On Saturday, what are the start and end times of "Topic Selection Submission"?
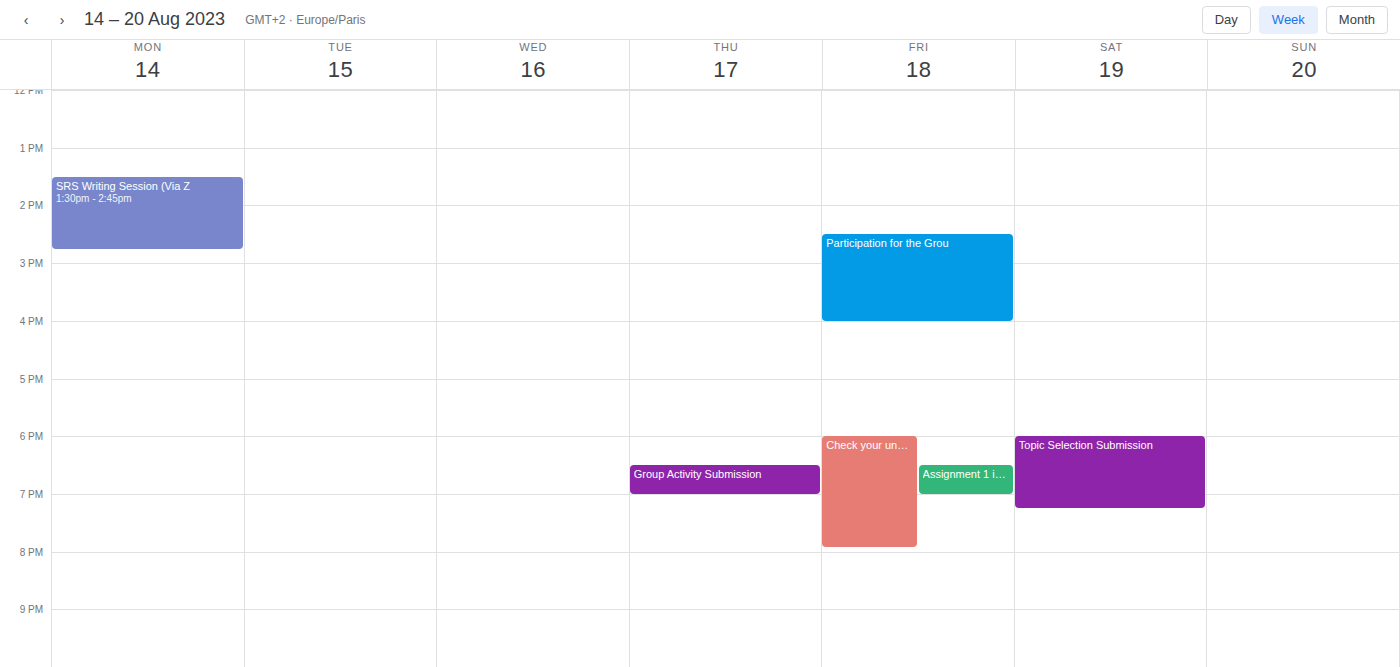
6:00 PM to 7:15 PM